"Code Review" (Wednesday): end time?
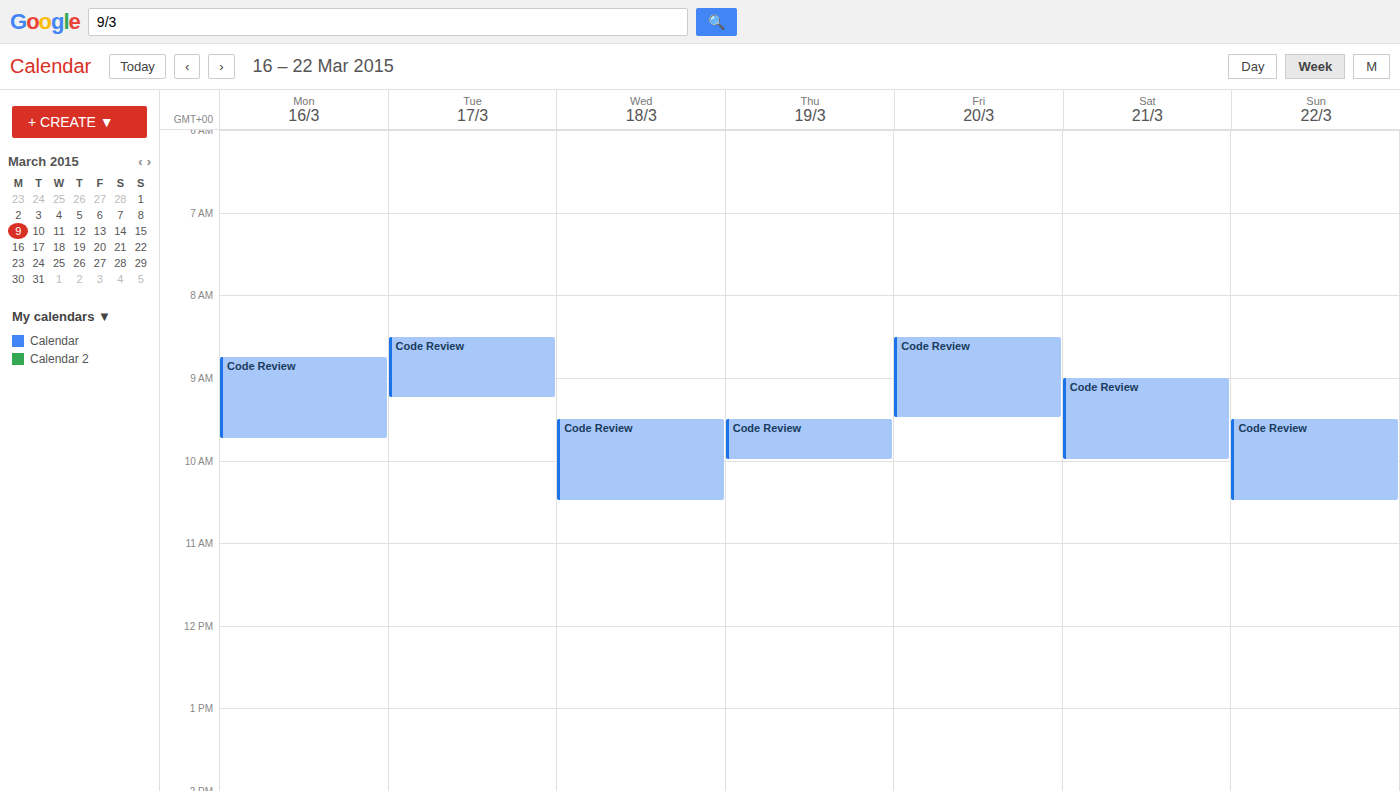
10:30 AM